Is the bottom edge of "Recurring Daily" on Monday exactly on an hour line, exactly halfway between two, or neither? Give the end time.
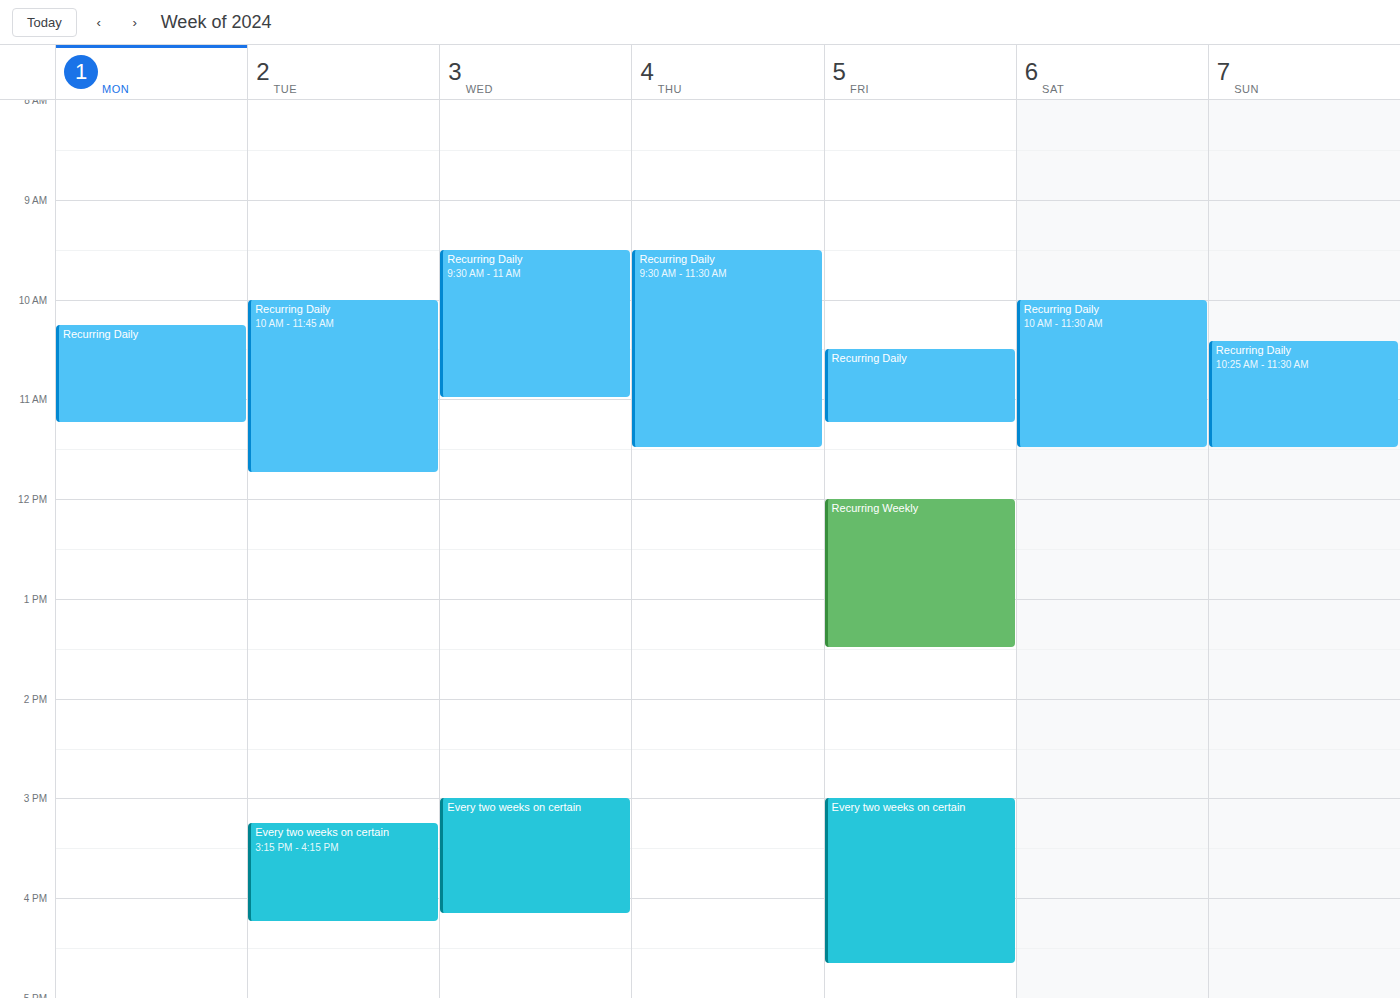
11:15 AM -- neither: a quarter of the way from the 11 AM line to the 12 PM line.